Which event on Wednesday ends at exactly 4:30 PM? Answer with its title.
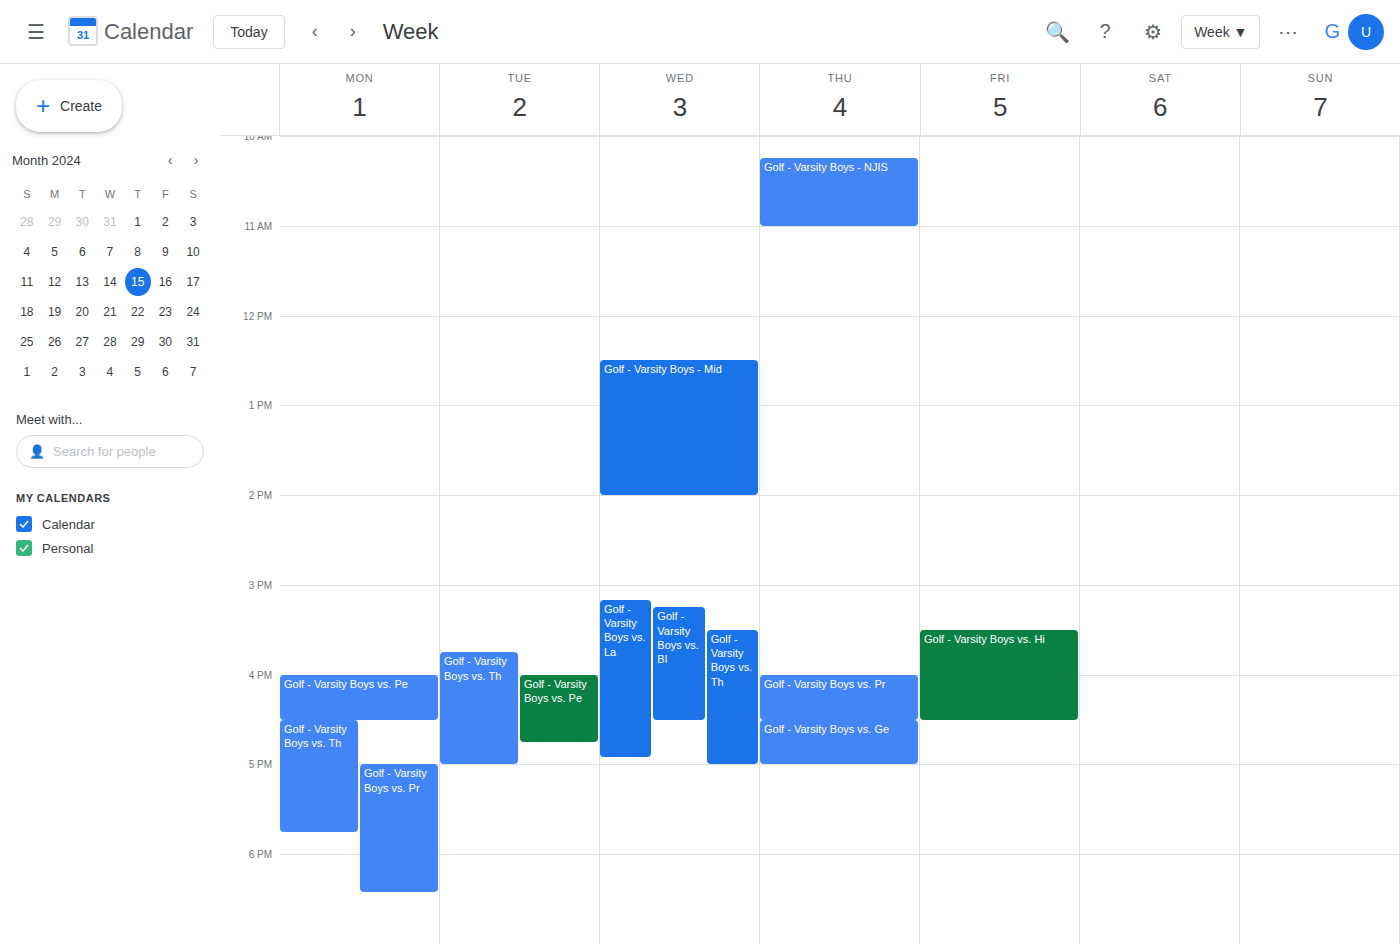
"Golf - Varsity Boys vs. Bl"